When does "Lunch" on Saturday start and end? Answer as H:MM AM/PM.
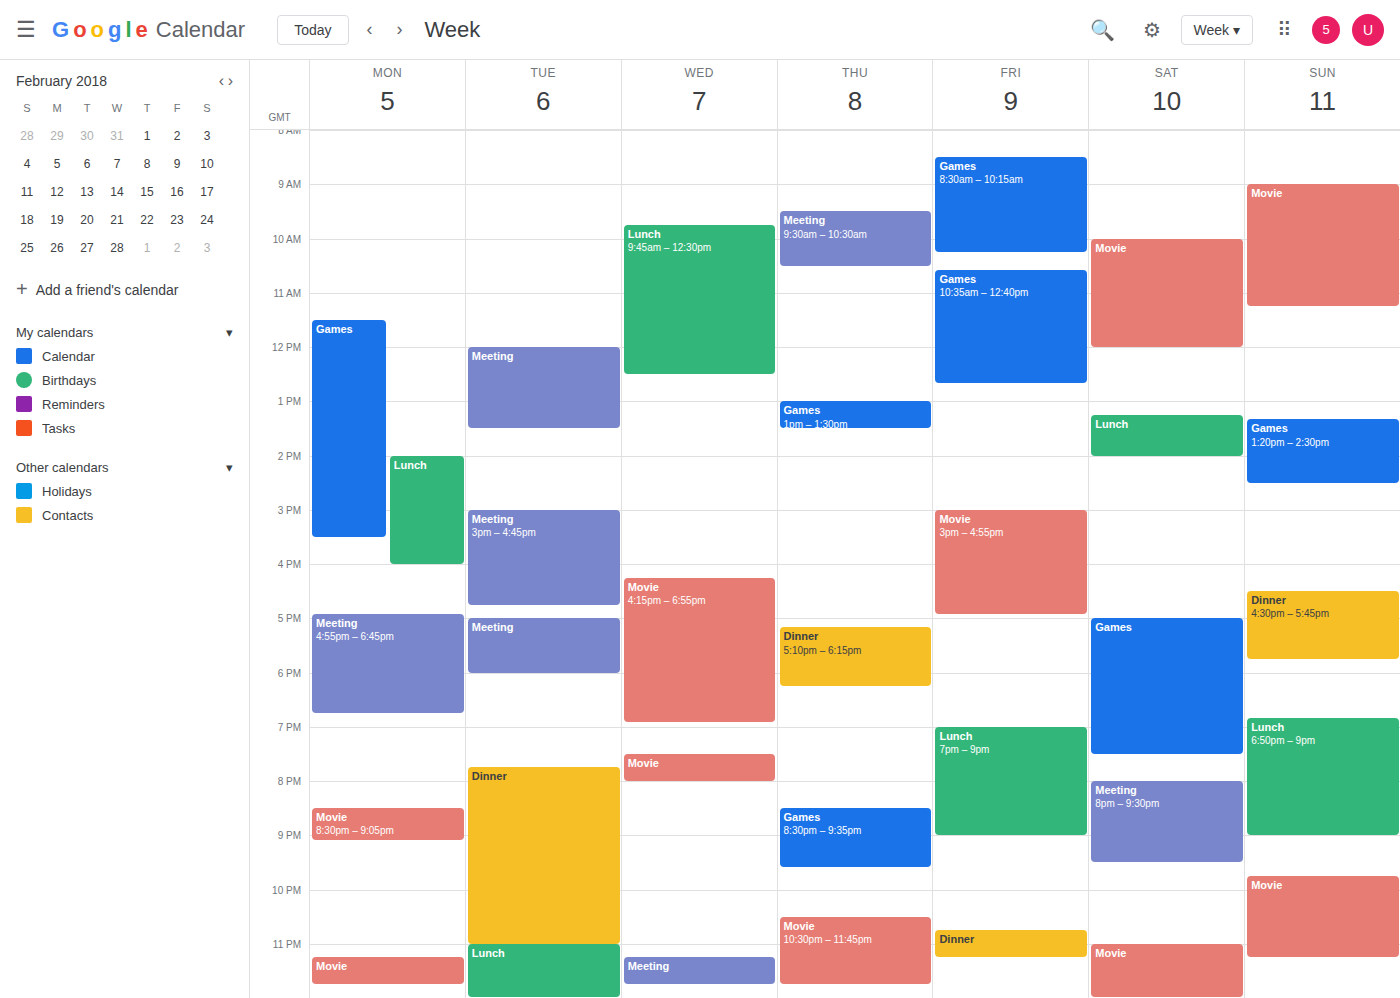
1:15 PM to 2:00 PM